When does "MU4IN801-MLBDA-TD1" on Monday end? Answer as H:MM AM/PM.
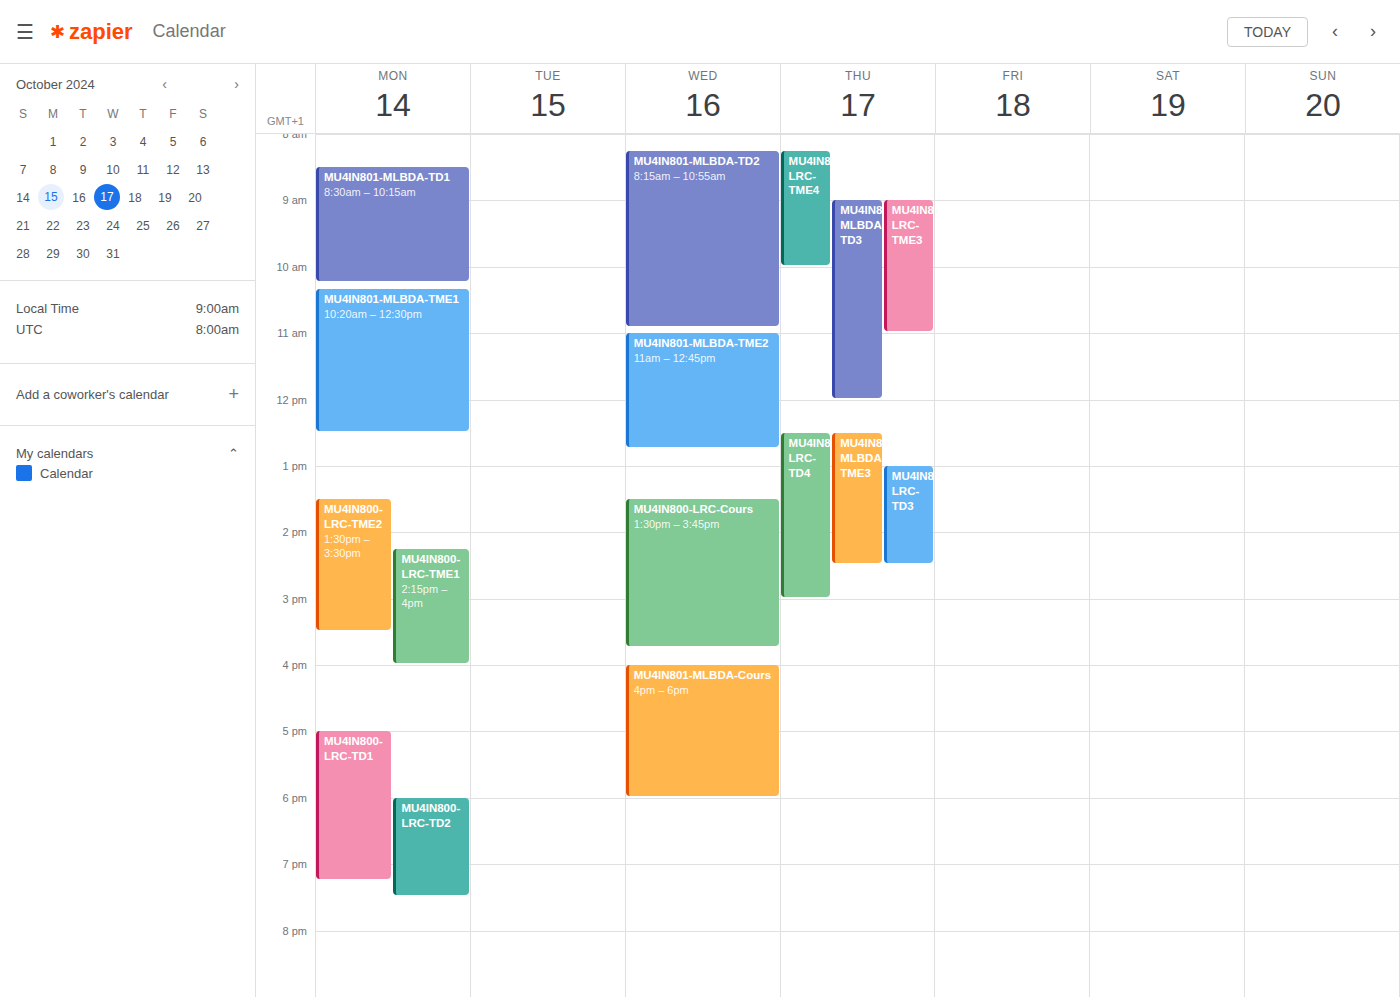
10:15 AM